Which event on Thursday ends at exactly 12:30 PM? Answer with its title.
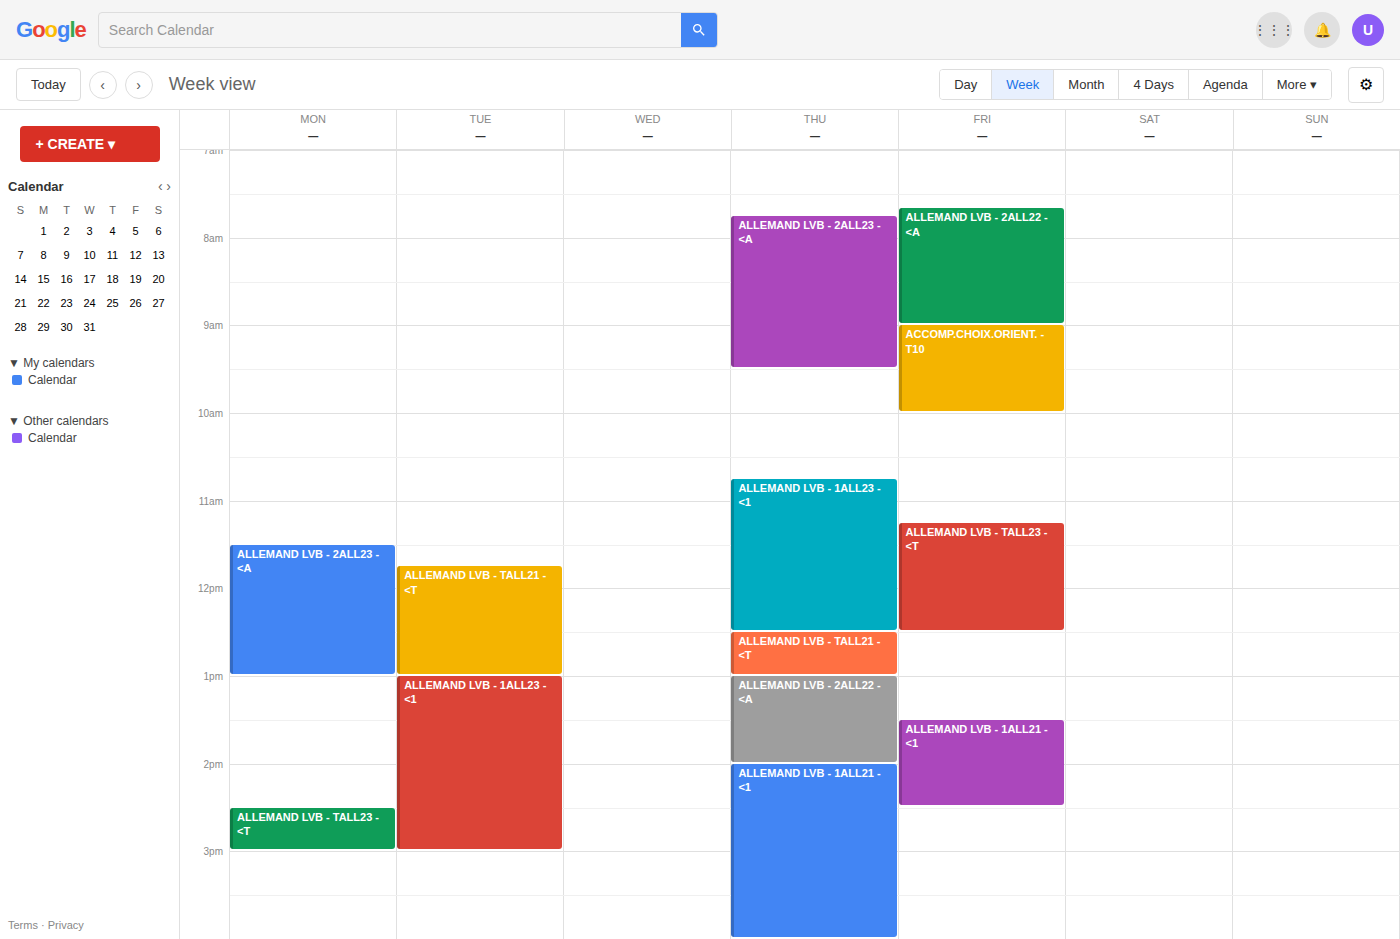
"ALLEMAND LVB - 1ALL23 - <1"